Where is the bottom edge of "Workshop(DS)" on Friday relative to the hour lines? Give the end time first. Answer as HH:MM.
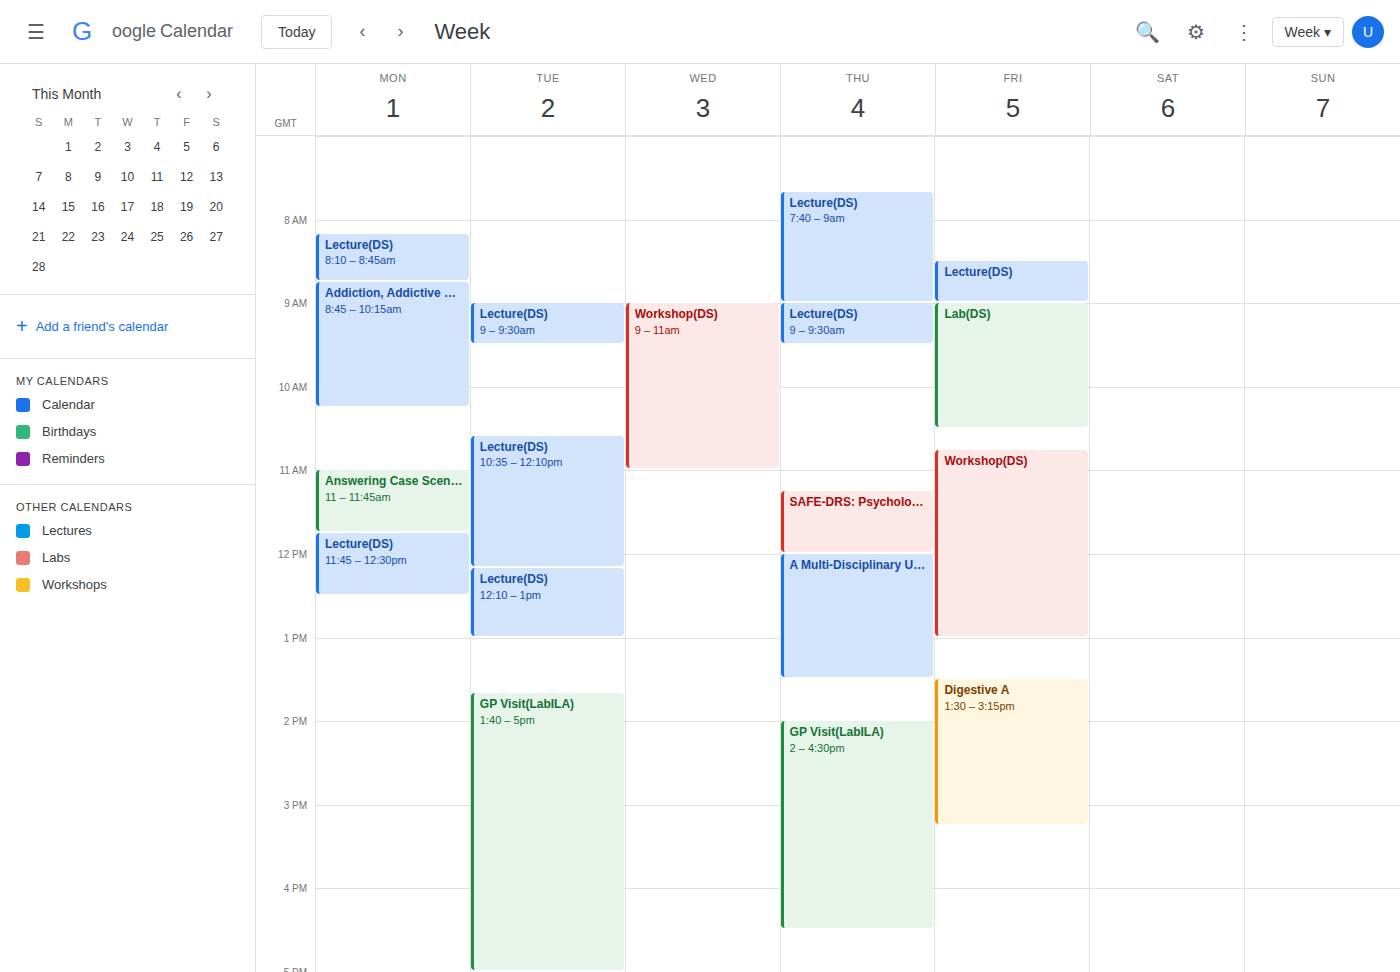
13:00 -- exactly on the 13:00 line.